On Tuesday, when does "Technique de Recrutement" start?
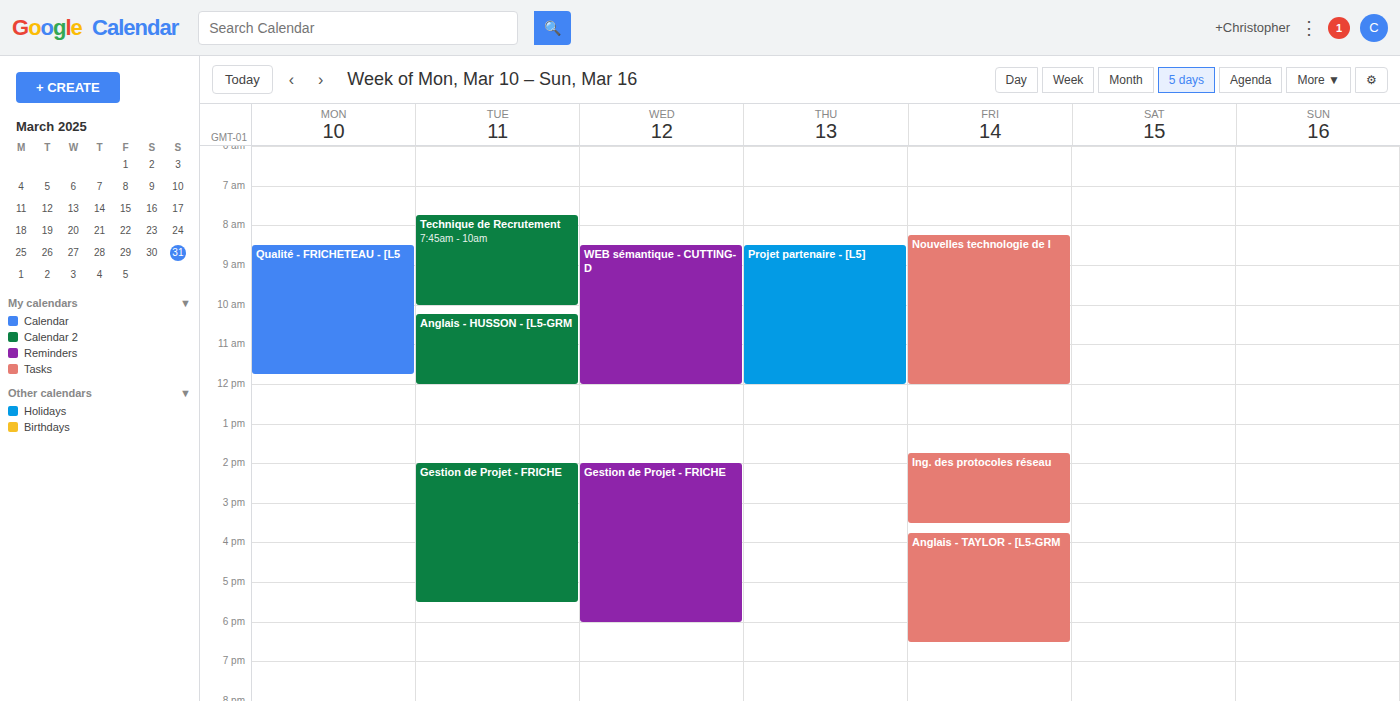
7:45 AM